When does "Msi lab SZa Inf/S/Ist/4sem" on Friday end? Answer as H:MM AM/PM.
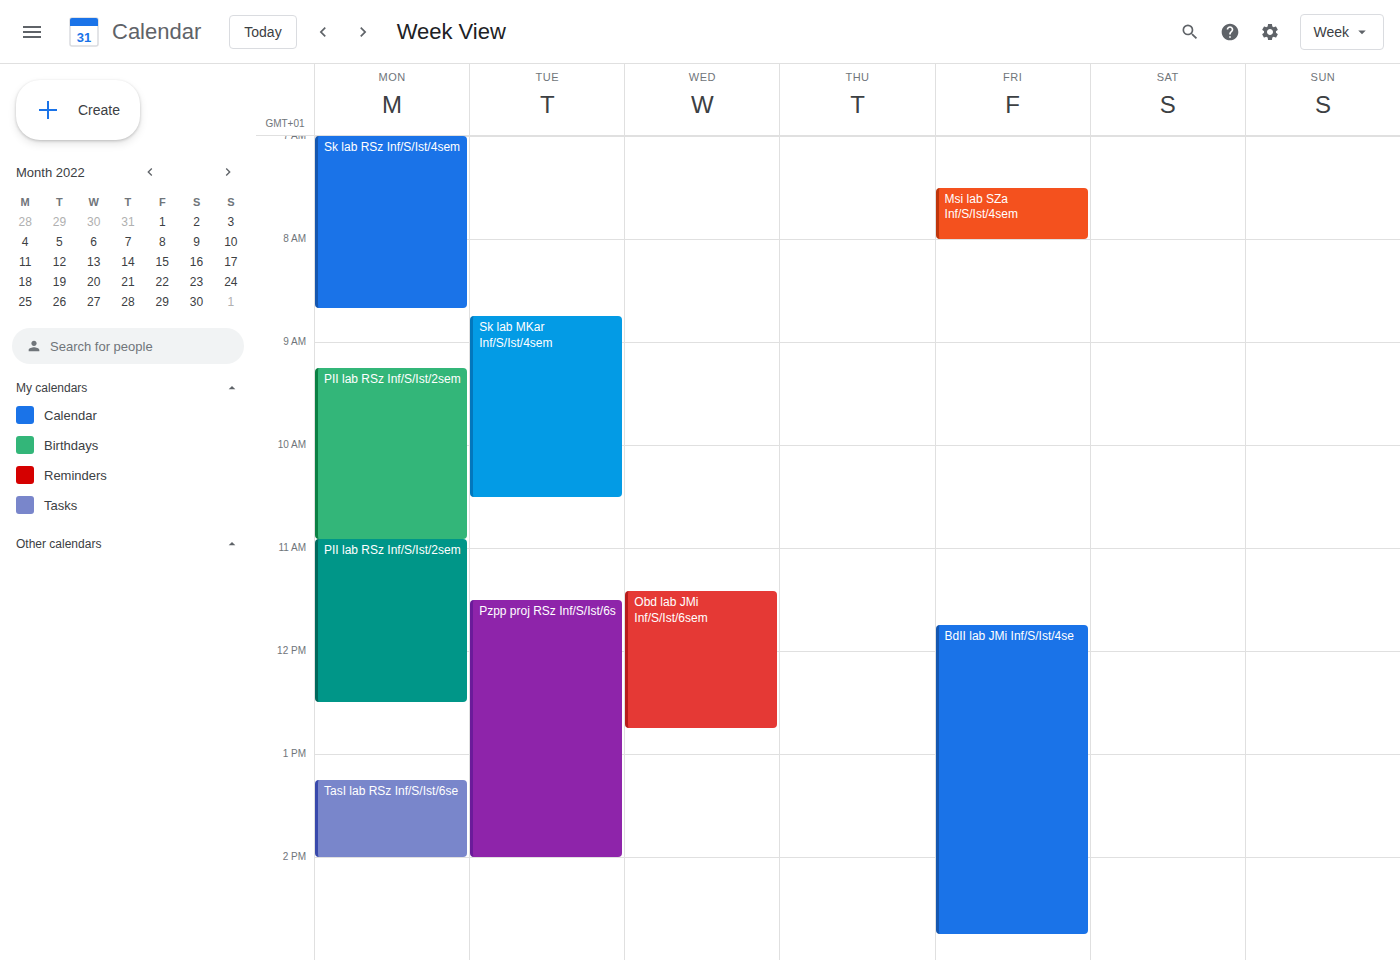
8:00 AM